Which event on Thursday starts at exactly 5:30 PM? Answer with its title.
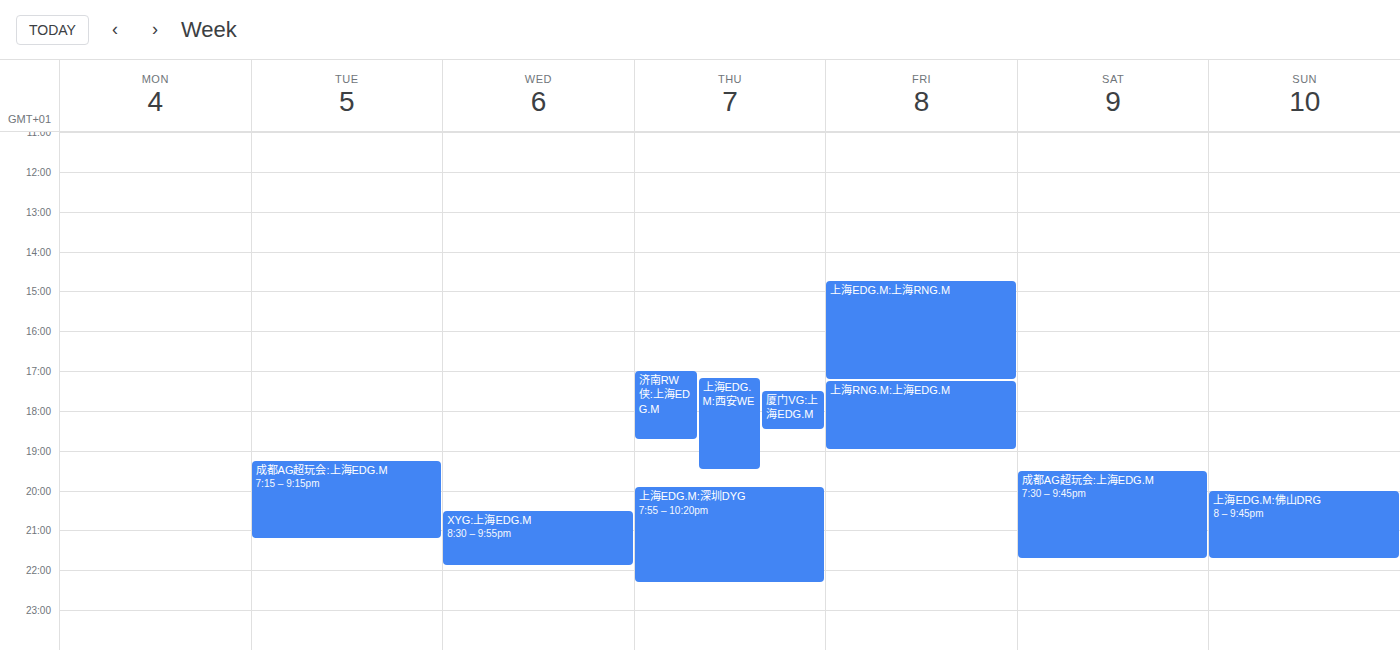
"厦门VG:上海EDG.M"